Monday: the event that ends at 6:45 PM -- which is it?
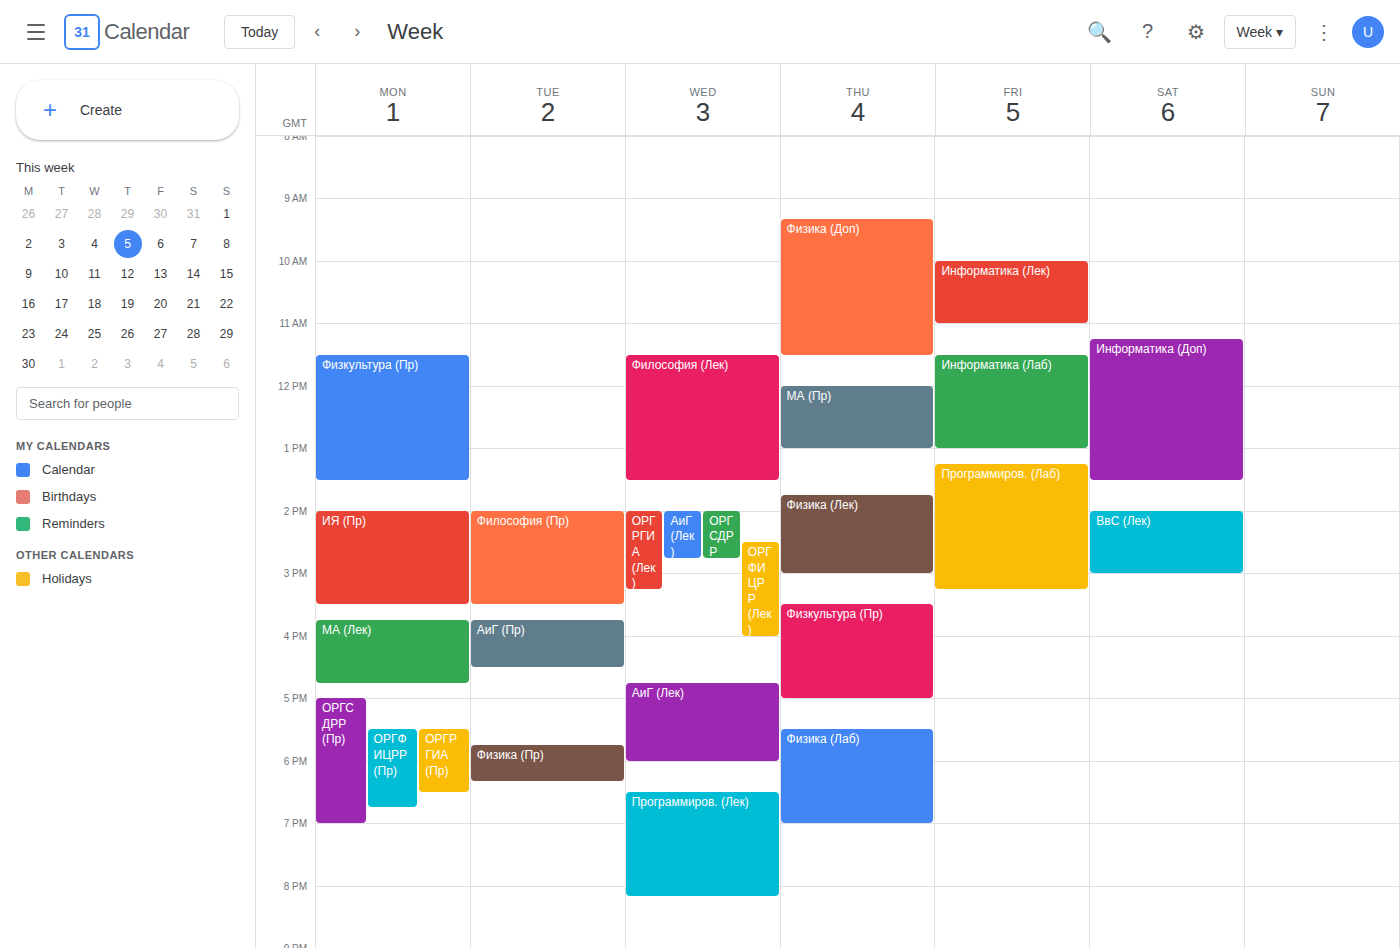
"ОРГФИЦРР (Пр)"